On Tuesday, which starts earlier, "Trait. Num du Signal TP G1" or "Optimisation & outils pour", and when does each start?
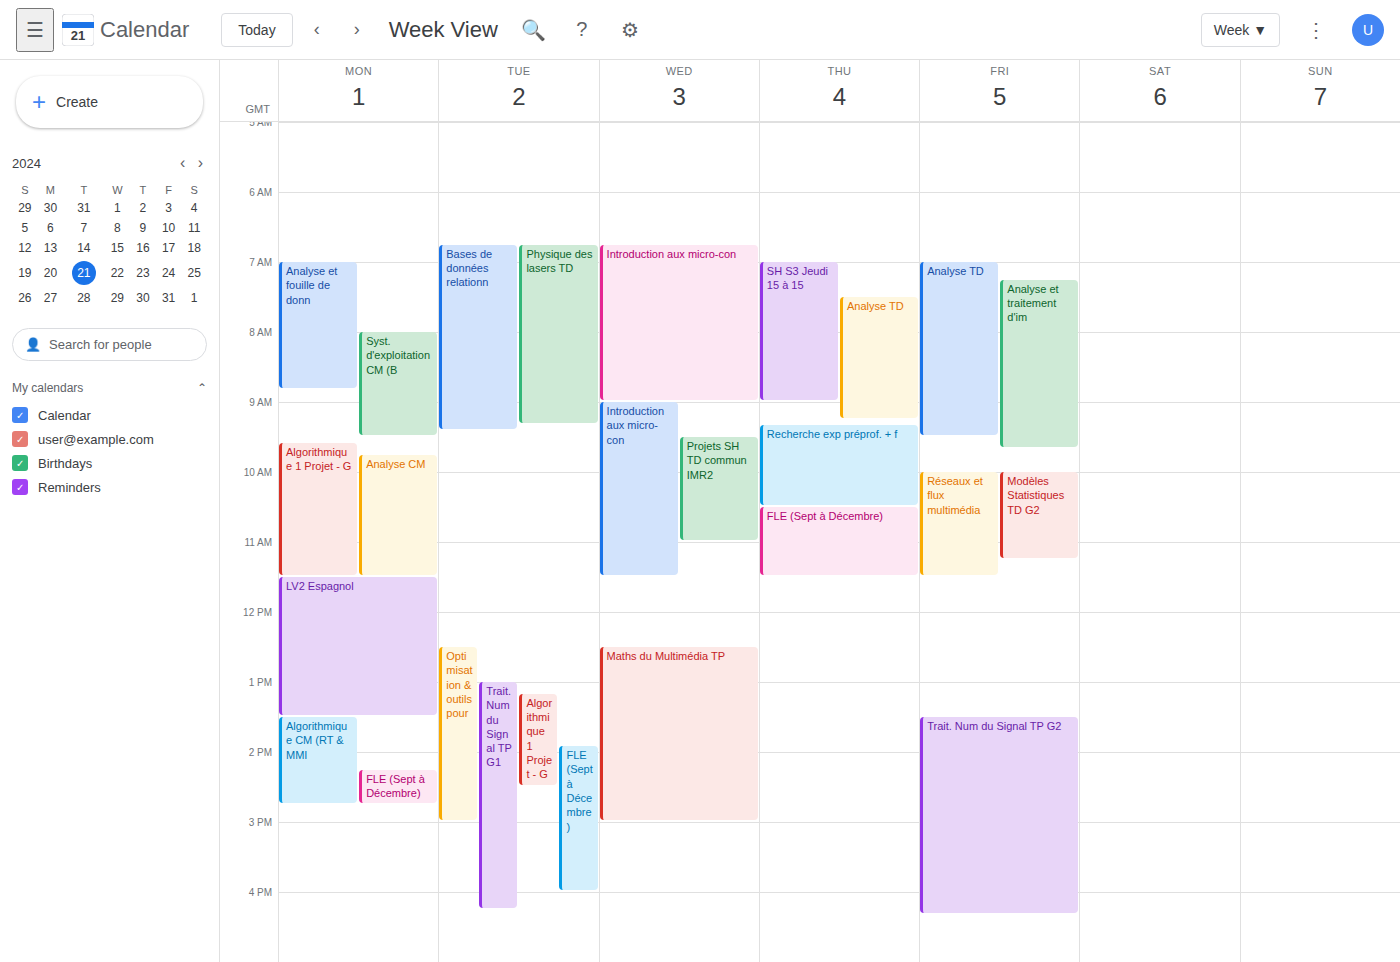
"Optimisation & outils pour" 12:30; "Trait. Num du Signal TP G1" 13:00.